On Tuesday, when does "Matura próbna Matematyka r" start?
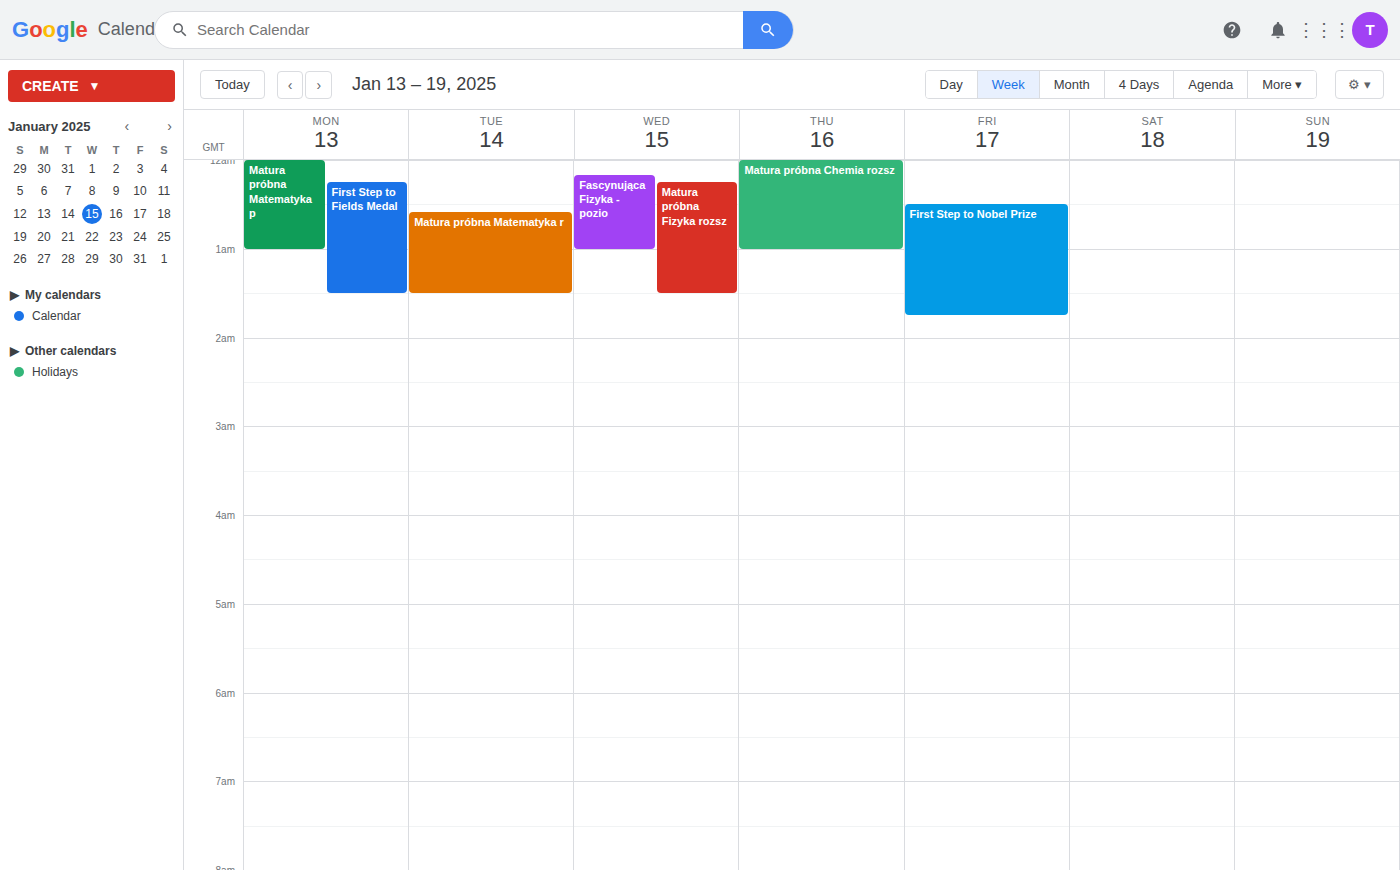
12:35 AM